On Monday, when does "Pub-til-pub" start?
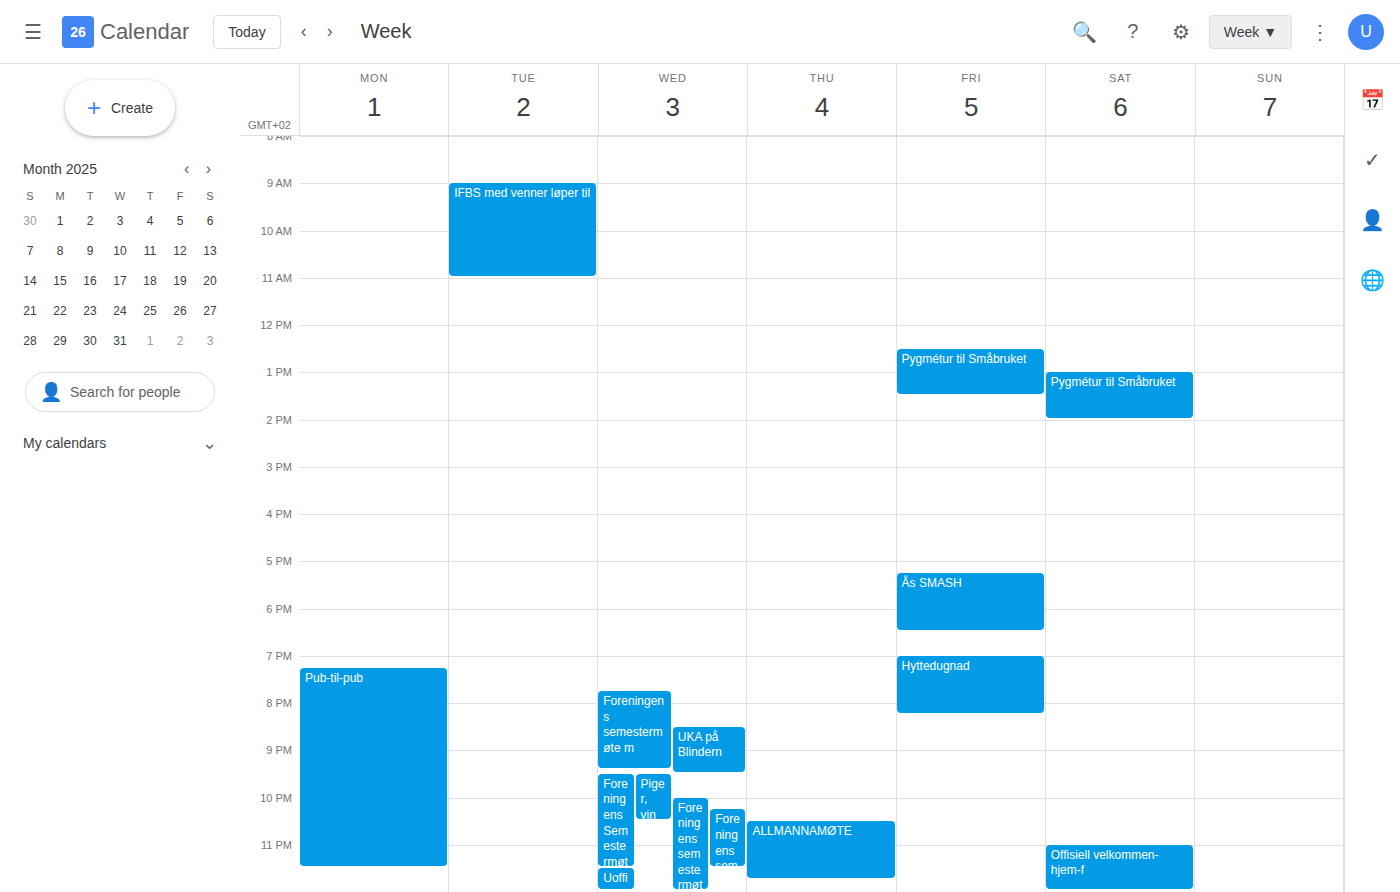
7:15 PM